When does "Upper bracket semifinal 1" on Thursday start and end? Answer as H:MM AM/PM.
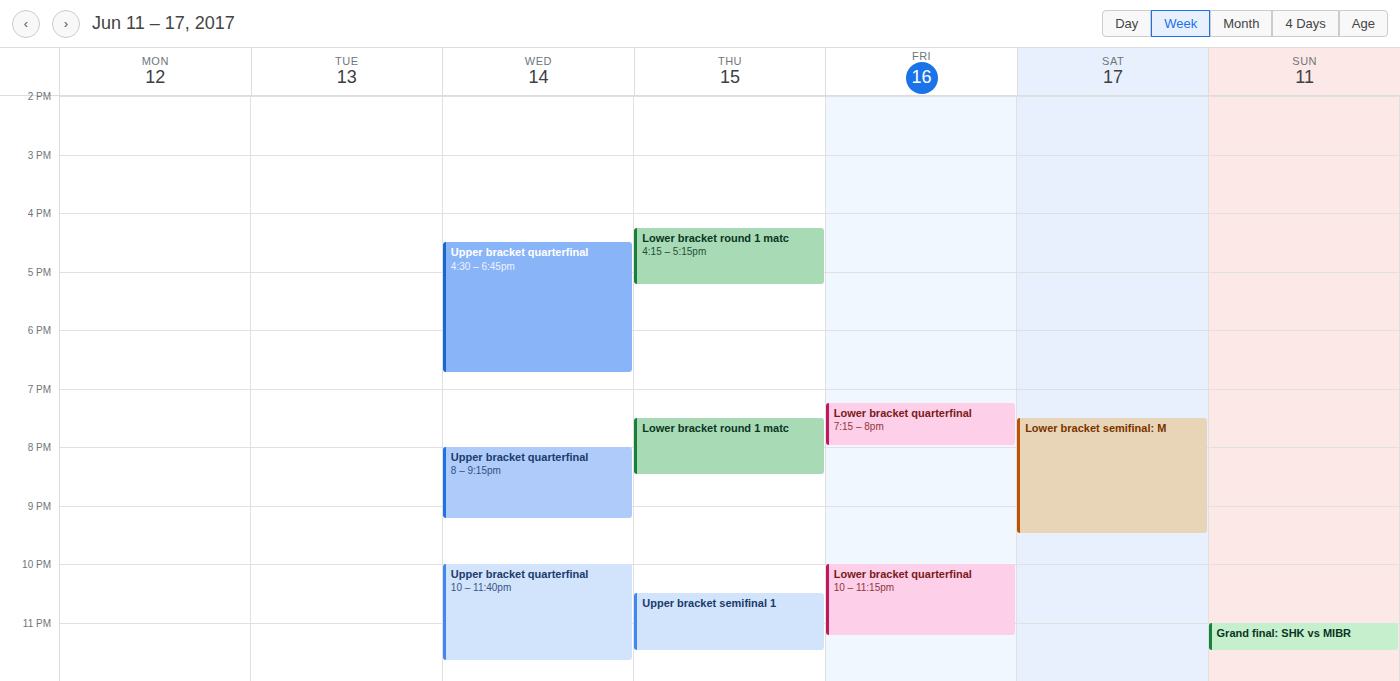
10:30 PM to 11:30 PM